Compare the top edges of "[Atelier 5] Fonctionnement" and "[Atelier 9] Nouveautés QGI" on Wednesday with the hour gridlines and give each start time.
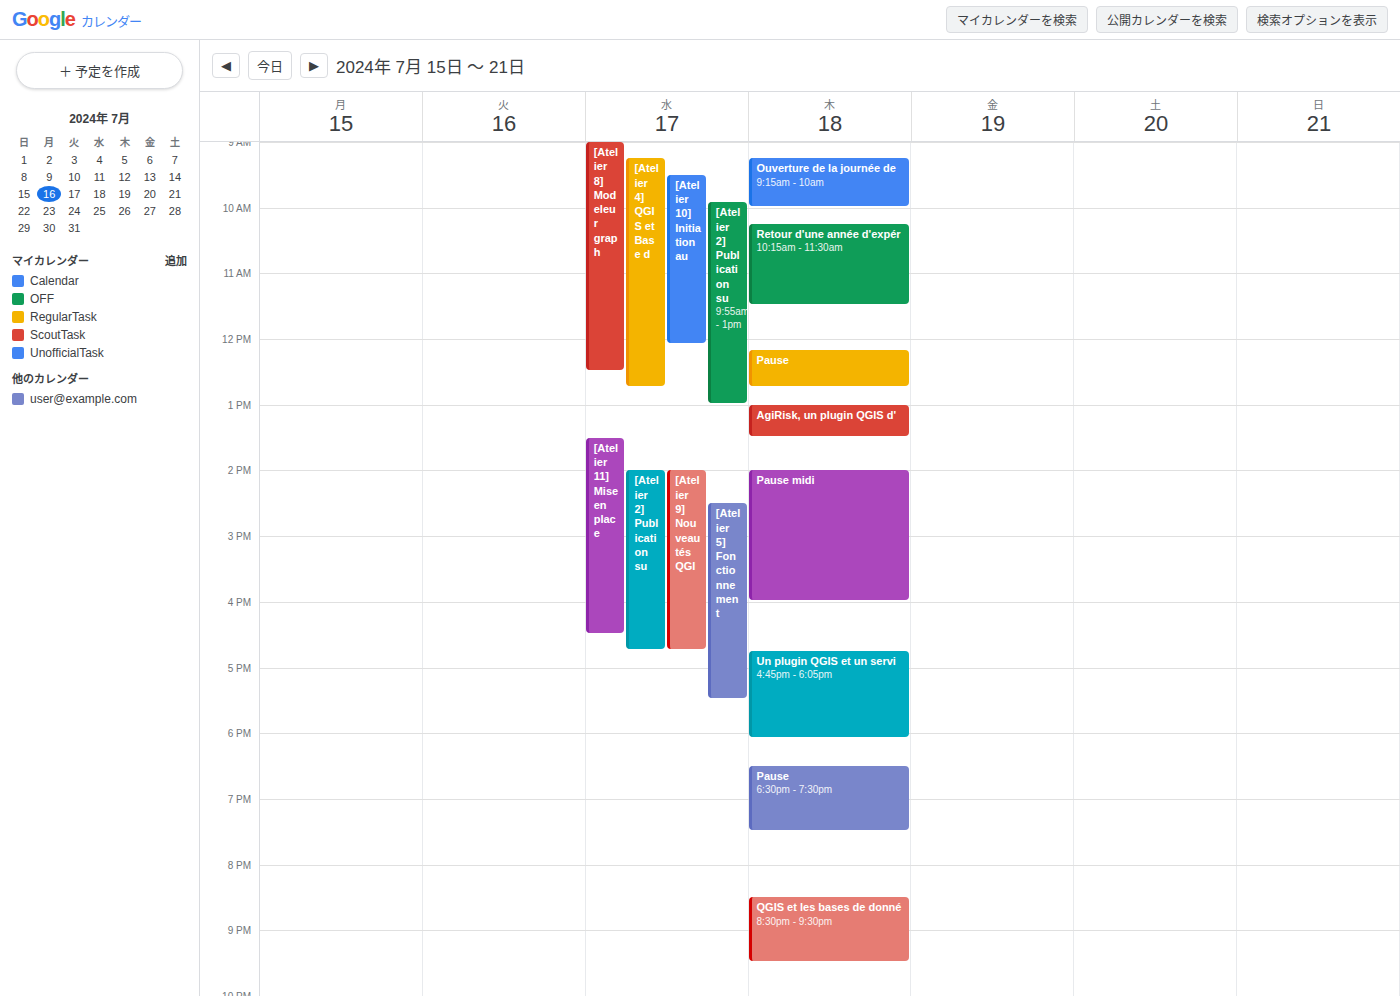
"[Atelier 5] Fonctionnement": 2:30 PM, halfway between the 2 PM and 3 PM lines. "[Atelier 9] Nouveautés QGI": 2:00 PM, exactly on the 2 PM line.